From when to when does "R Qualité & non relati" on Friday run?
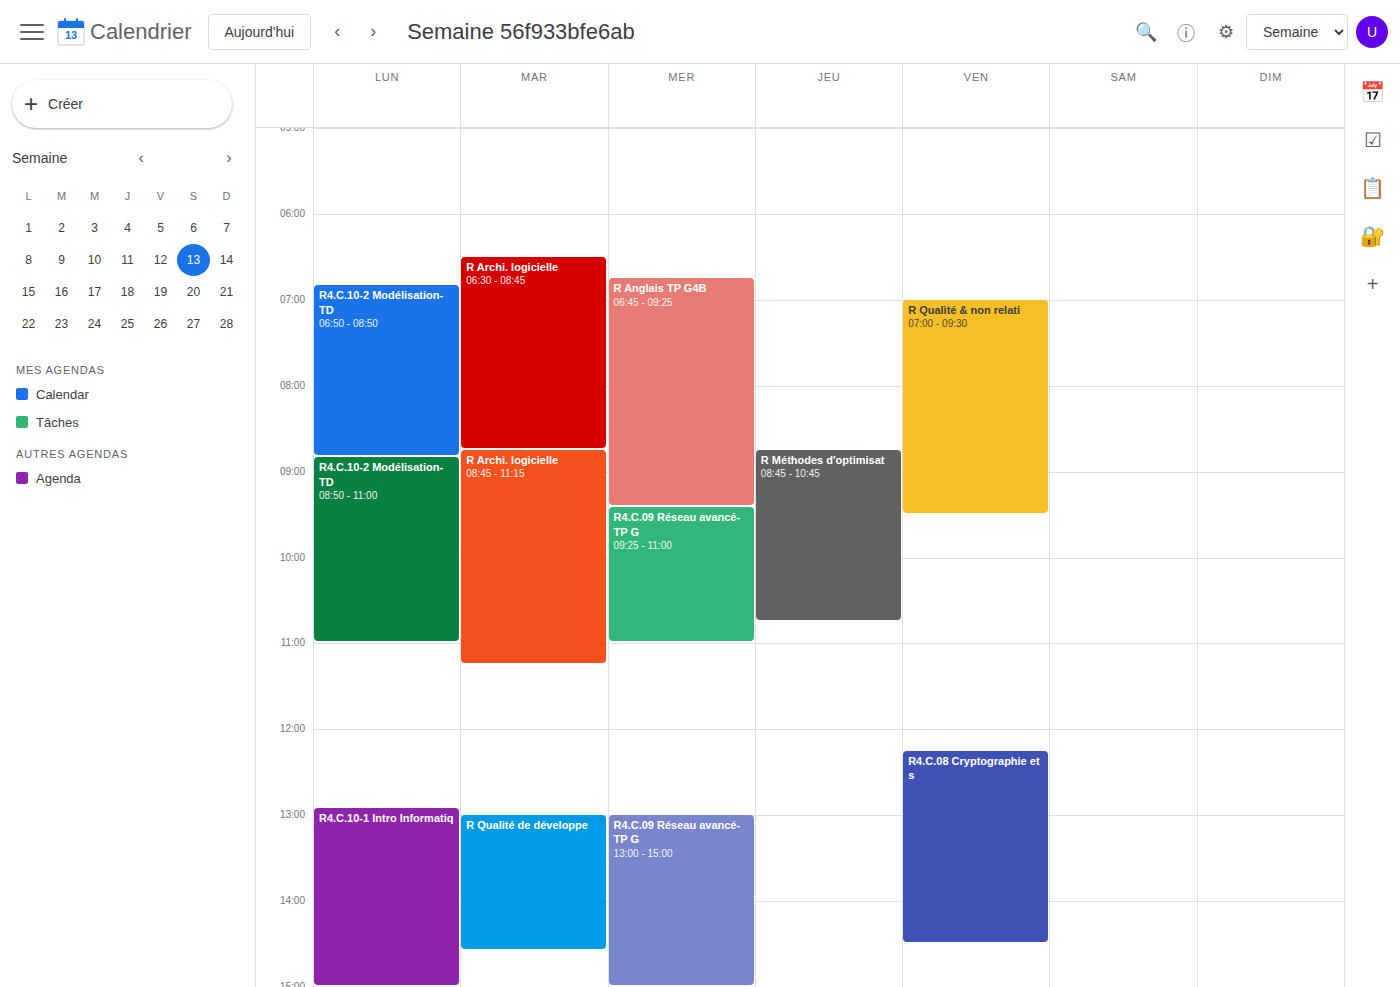
7:00 AM to 9:30 AM